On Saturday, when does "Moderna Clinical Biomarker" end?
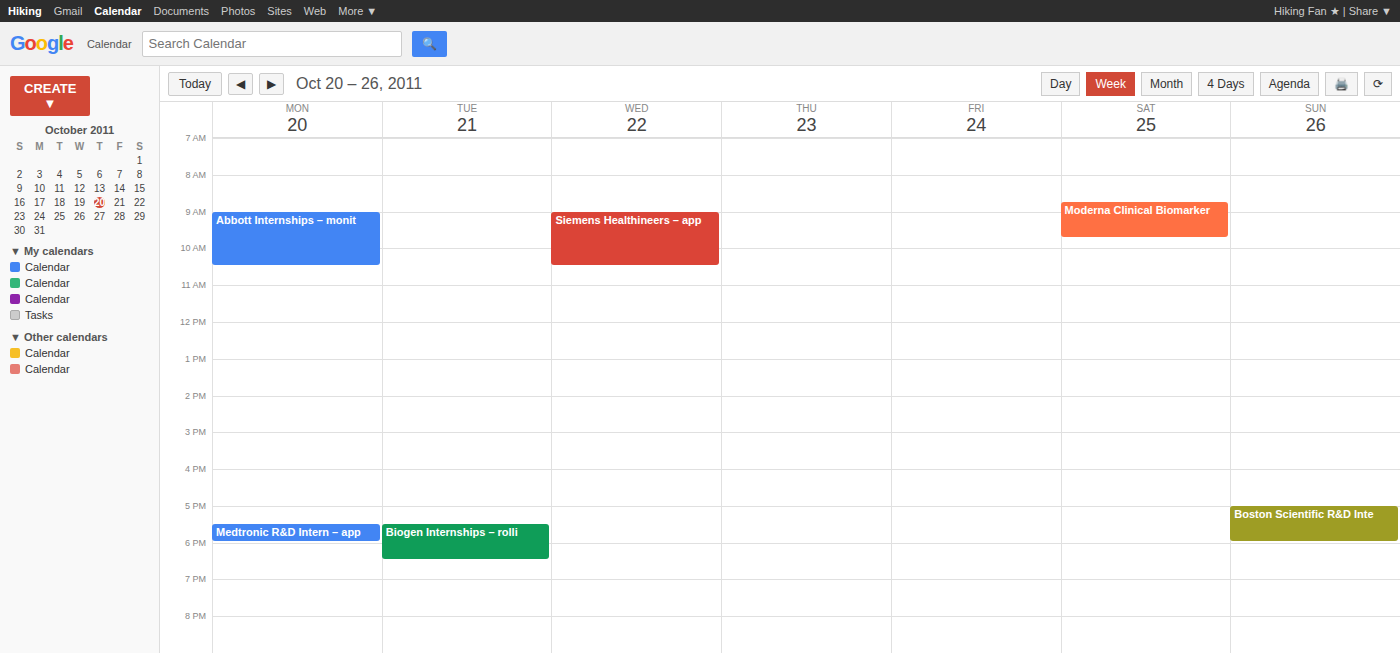
9:45 AM